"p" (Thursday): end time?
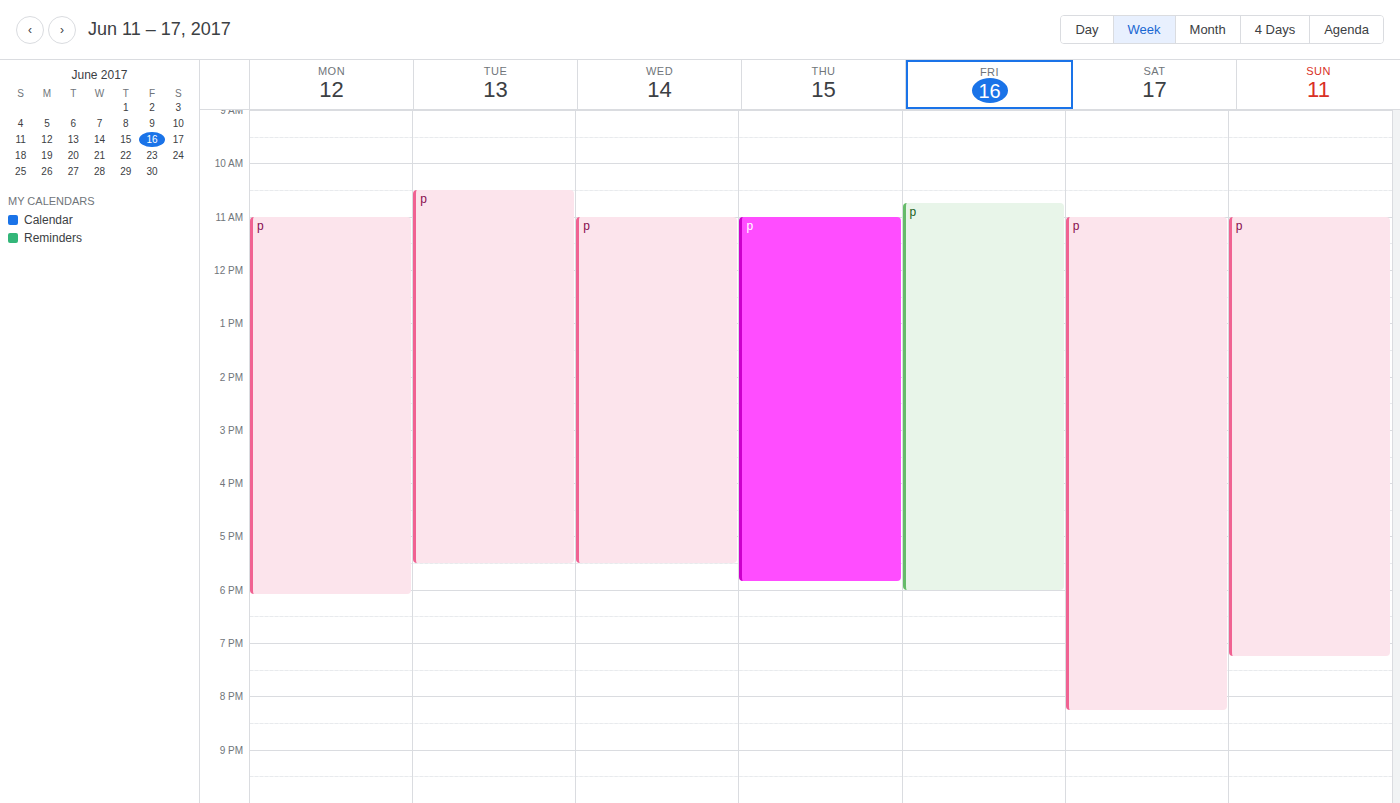
5:50 PM